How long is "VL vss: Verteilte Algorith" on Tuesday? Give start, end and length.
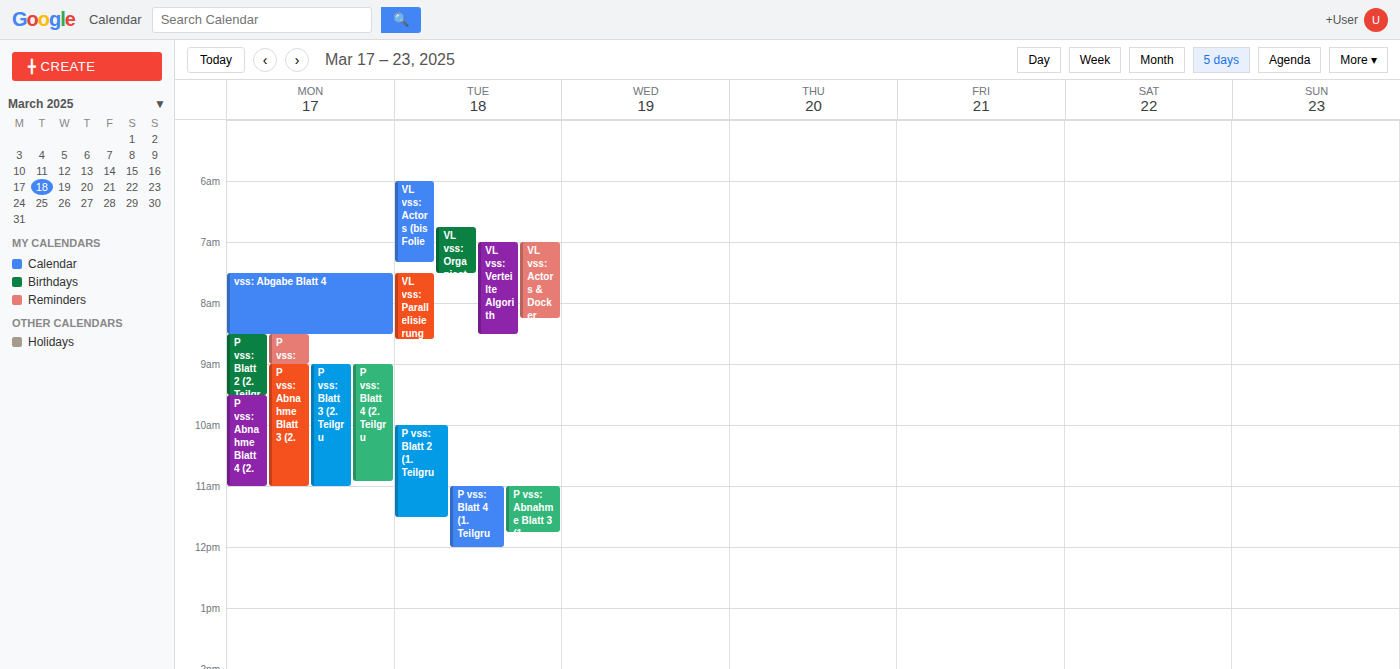
07:00 to 08:30, 1 hour 30 minutes